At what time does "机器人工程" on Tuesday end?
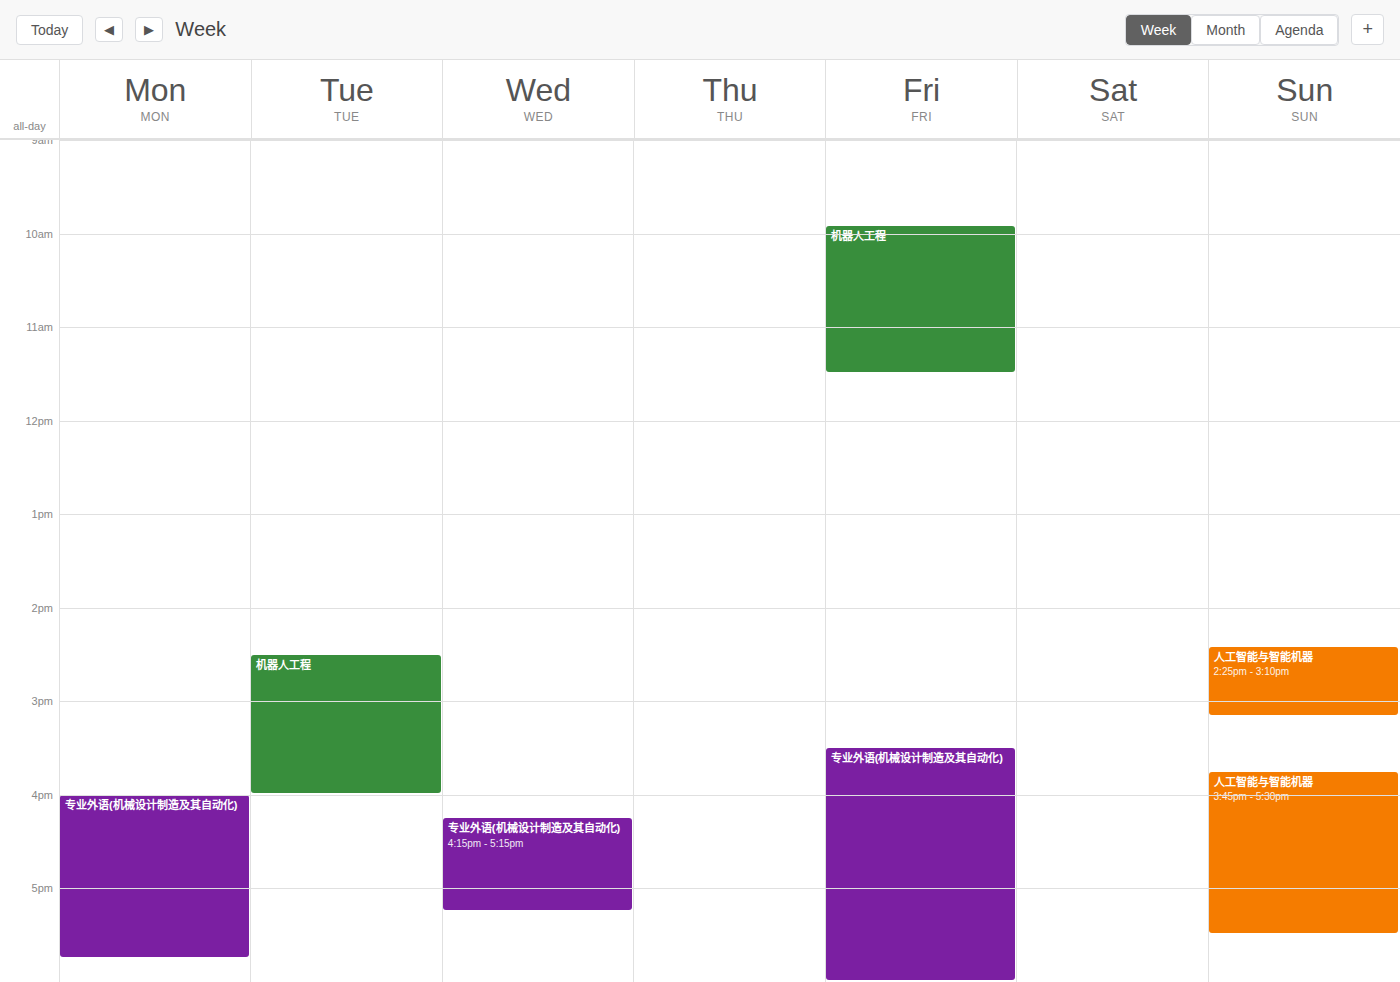
4:00 PM